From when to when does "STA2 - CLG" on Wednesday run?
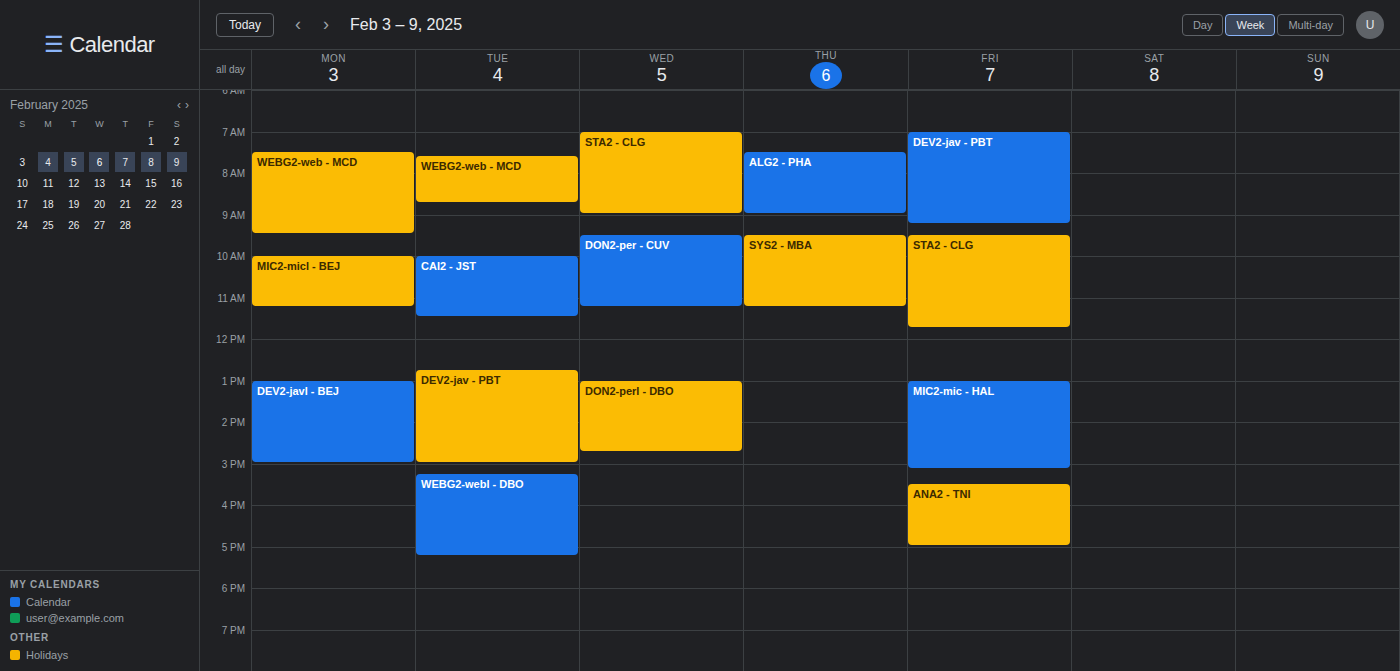
7:00 AM to 9:00 AM